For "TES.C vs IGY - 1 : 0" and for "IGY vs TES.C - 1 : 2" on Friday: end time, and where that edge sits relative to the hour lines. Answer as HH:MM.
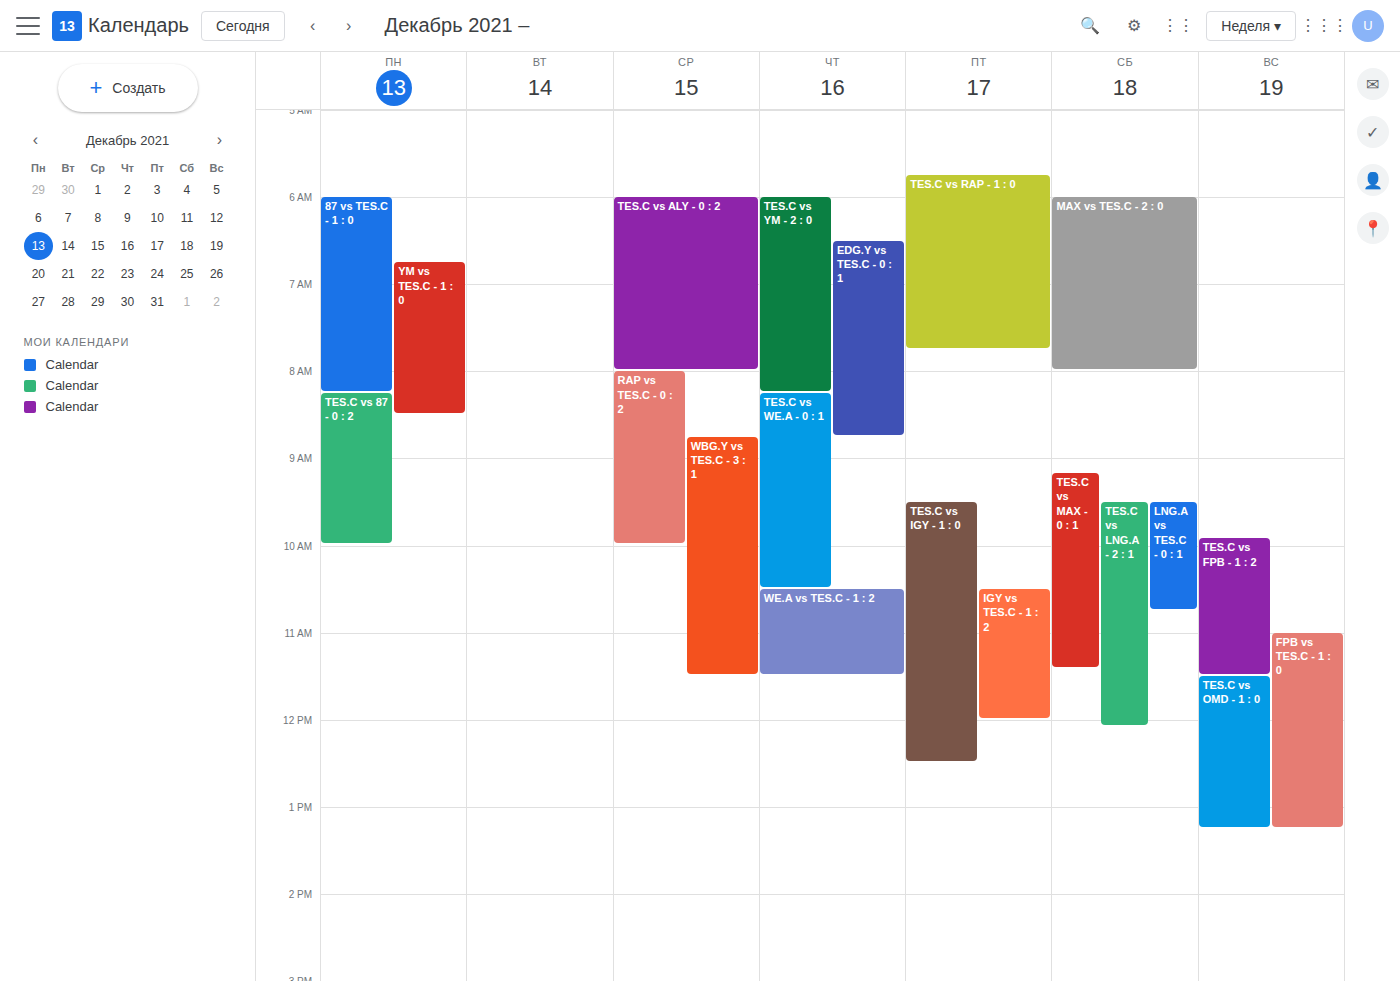
"TES.C vs IGY - 1 : 0": 12:30, halfway between the 12:00 and 13:00 lines. "IGY vs TES.C - 1 : 2": 12:00, exactly on the 12:00 line.